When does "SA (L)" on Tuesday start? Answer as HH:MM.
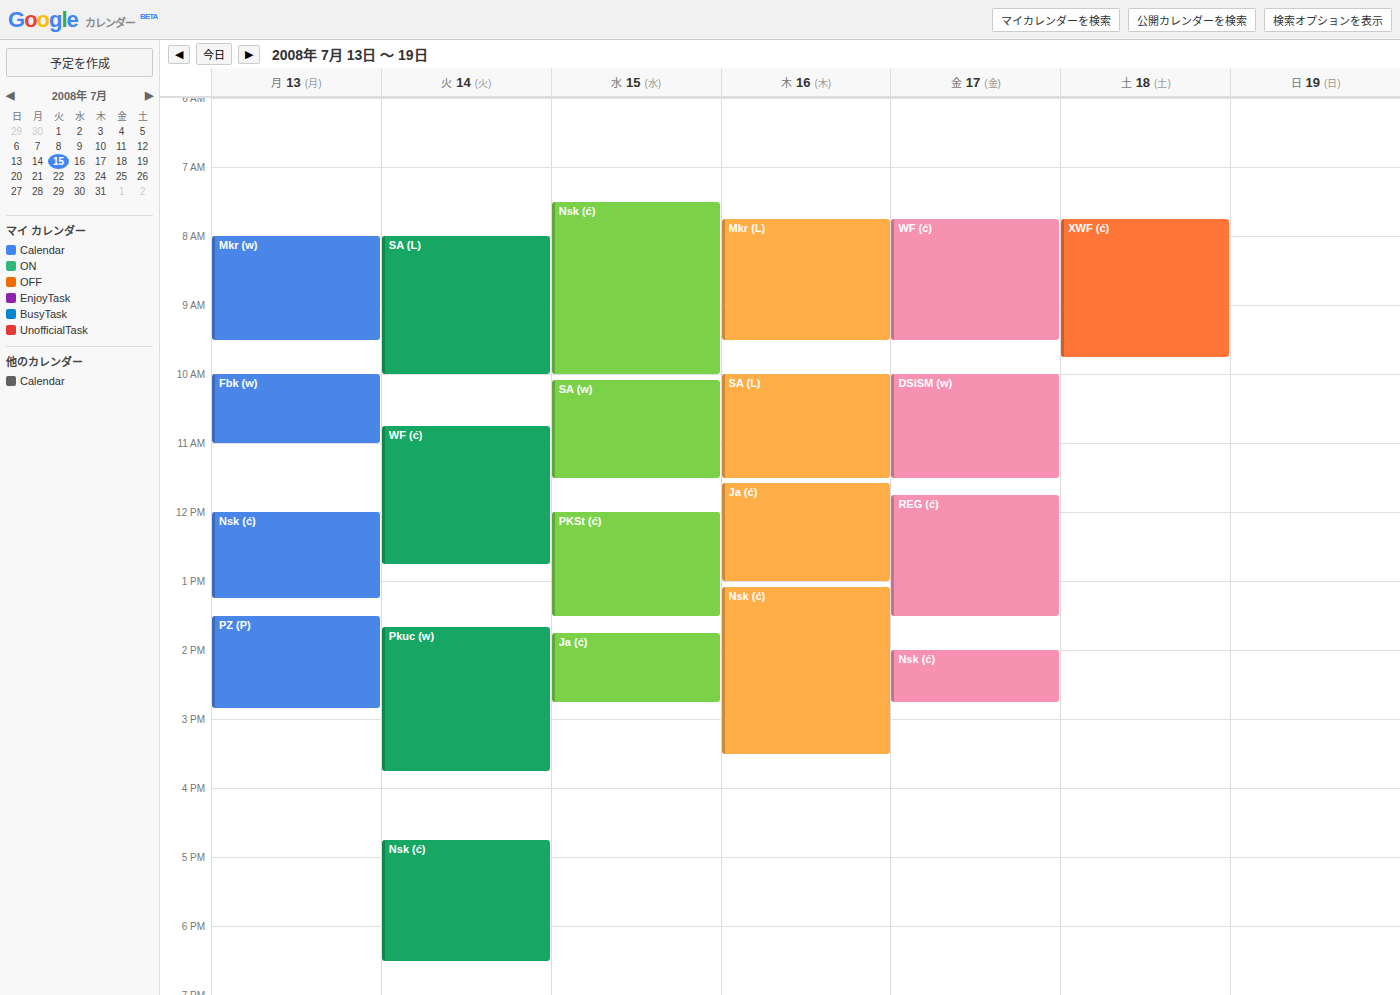
08:00